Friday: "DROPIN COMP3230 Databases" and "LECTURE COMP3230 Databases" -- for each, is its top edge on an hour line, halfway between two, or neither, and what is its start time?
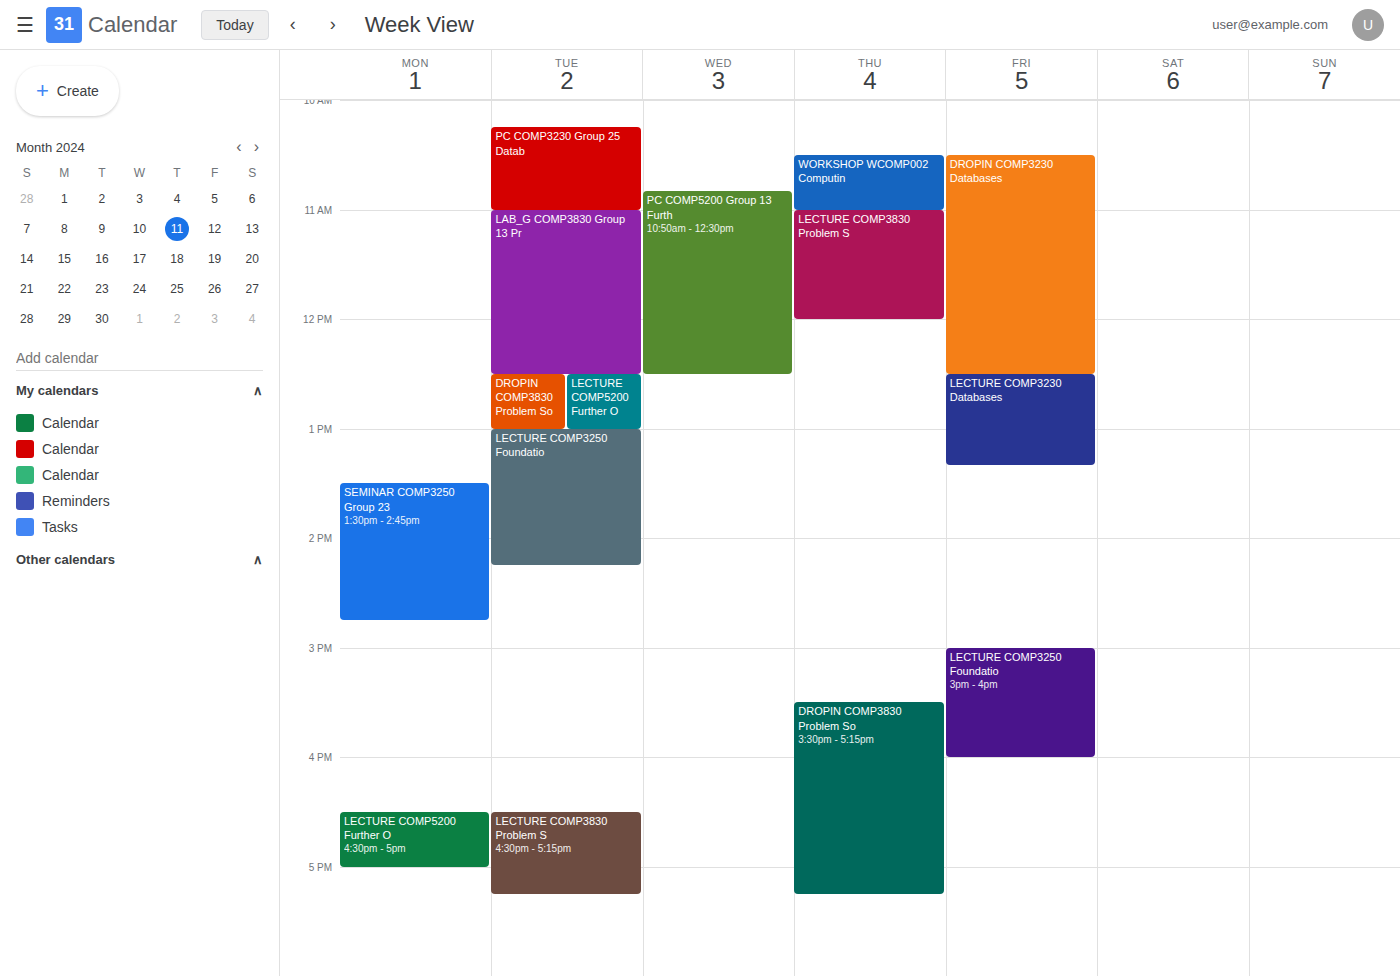
"DROPIN COMP3230 Databases": 10:30, halfway between the 10:00 and 11:00 lines. "LECTURE COMP3230 Databases": 12:30, halfway between the 12:00 and 13:00 lines.